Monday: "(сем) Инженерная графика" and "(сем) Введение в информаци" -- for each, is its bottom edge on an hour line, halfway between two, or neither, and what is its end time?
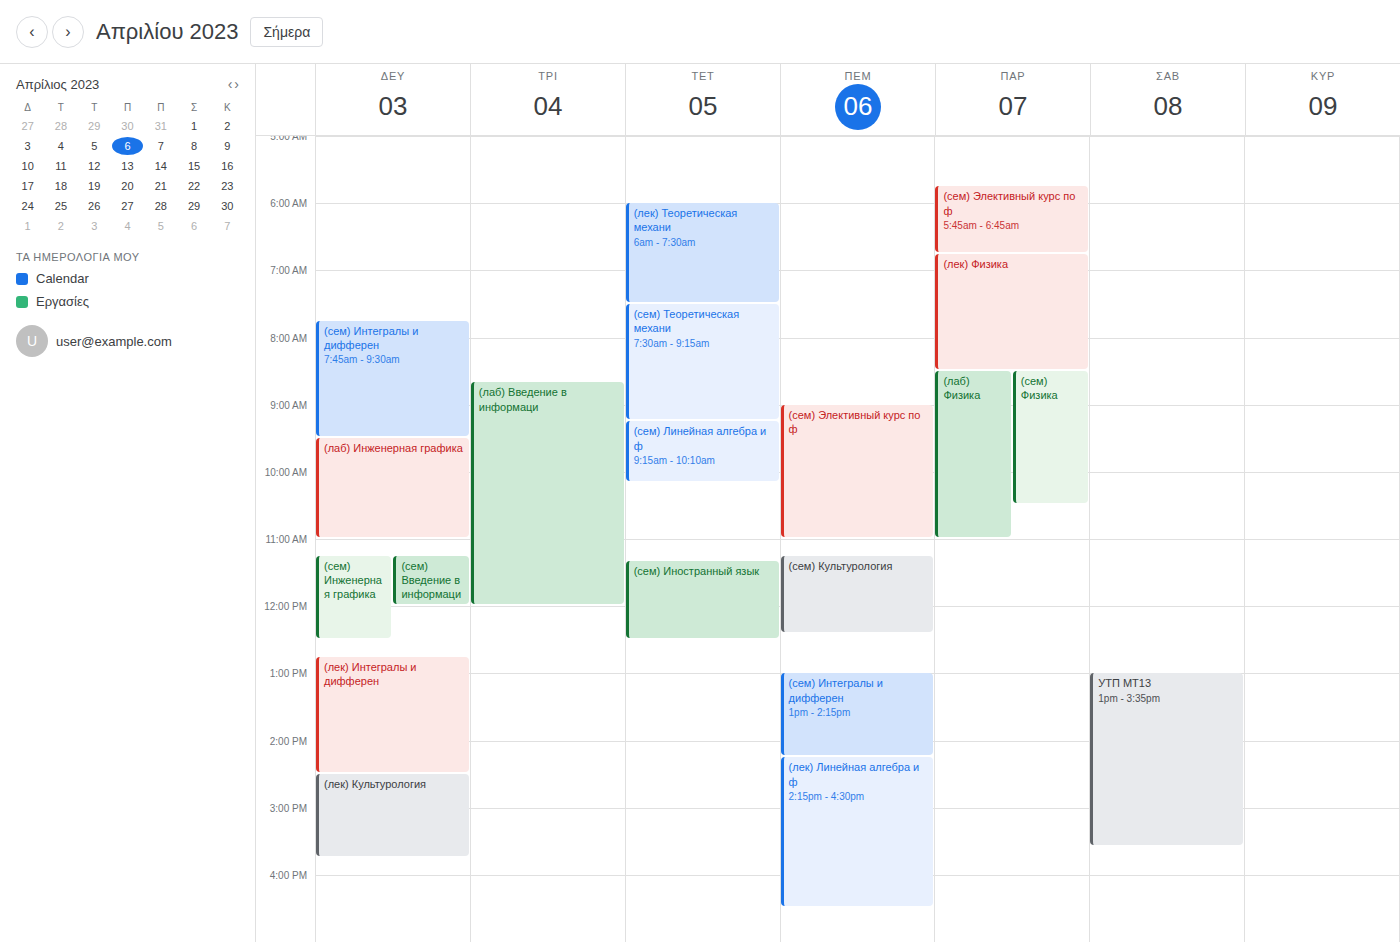
"(сем) Инженерная графика": 12:30, halfway between the 12:00 and 13:00 lines. "(сем) Введение в информаци": 12:00, exactly on the 12:00 line.